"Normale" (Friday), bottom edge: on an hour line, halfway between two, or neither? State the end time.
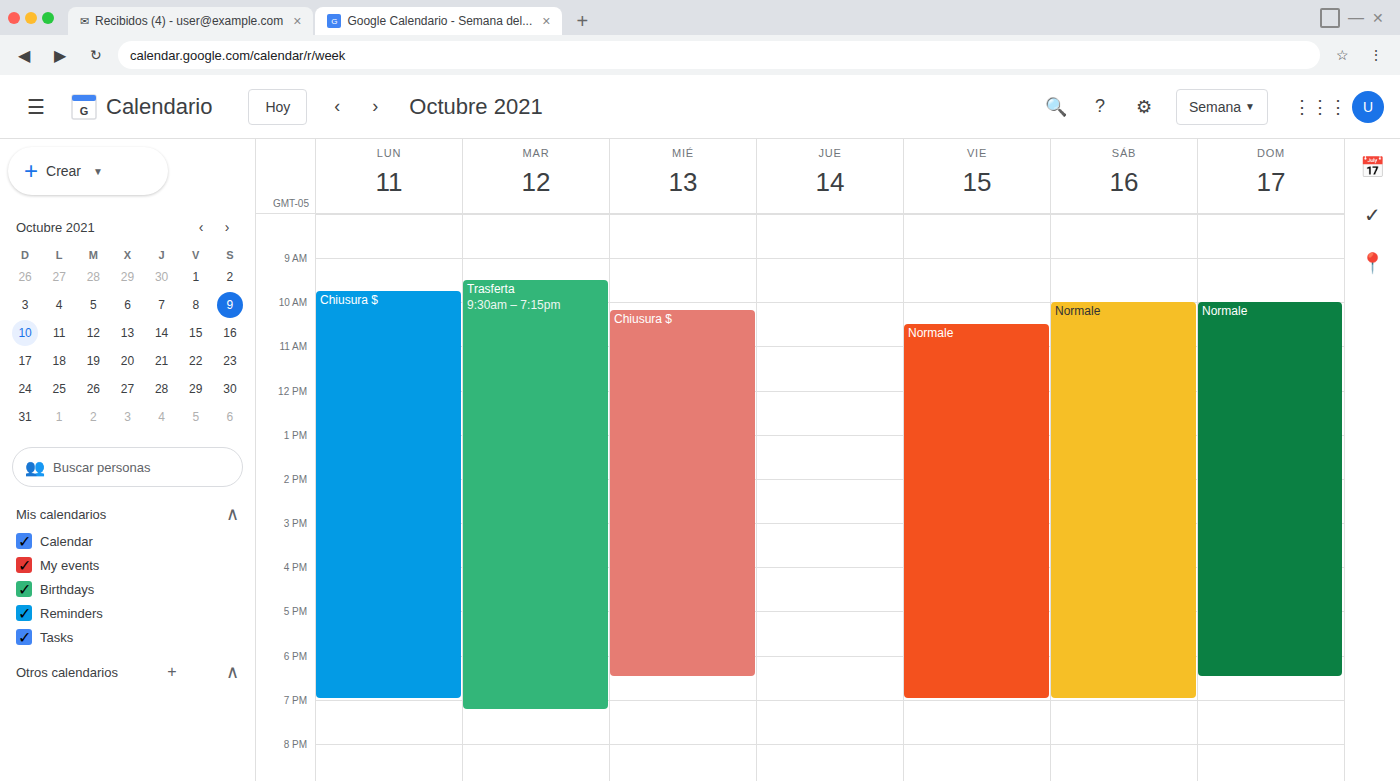
7:00 PM -- exactly on the 7 PM line.